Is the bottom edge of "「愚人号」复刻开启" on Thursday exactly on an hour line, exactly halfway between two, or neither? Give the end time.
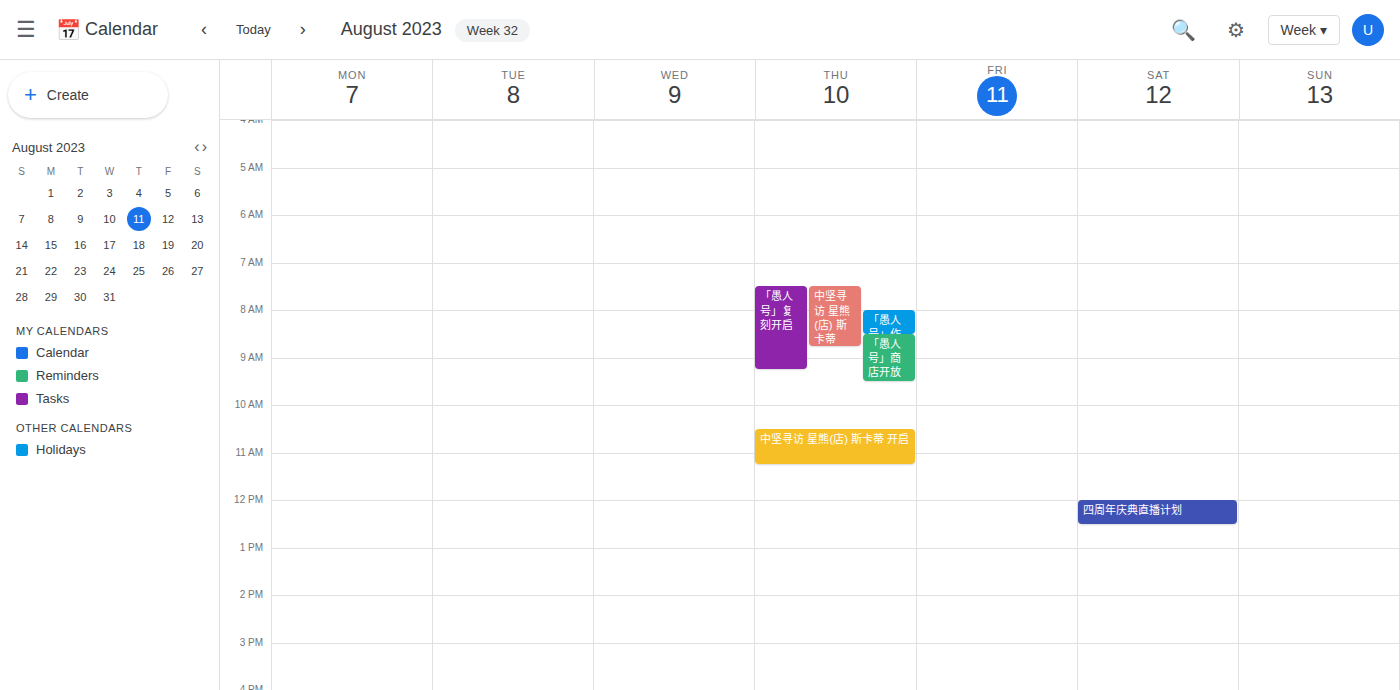
9:15 AM -- neither: a quarter of the way from the 9 AM line to the 10 AM line.